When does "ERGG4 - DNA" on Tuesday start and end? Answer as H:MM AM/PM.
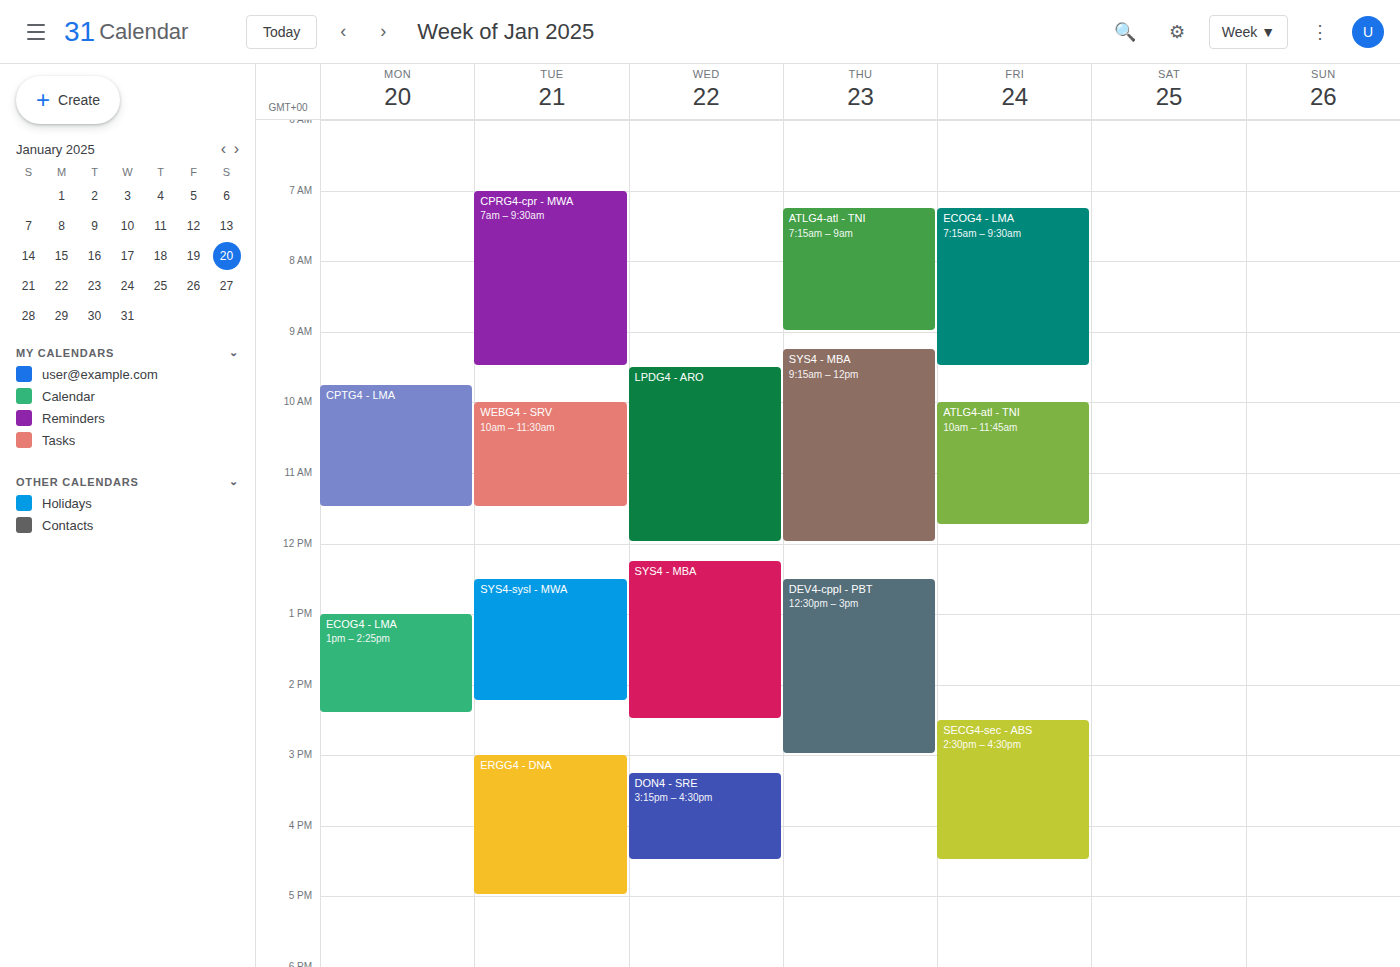
3:00 PM to 5:00 PM